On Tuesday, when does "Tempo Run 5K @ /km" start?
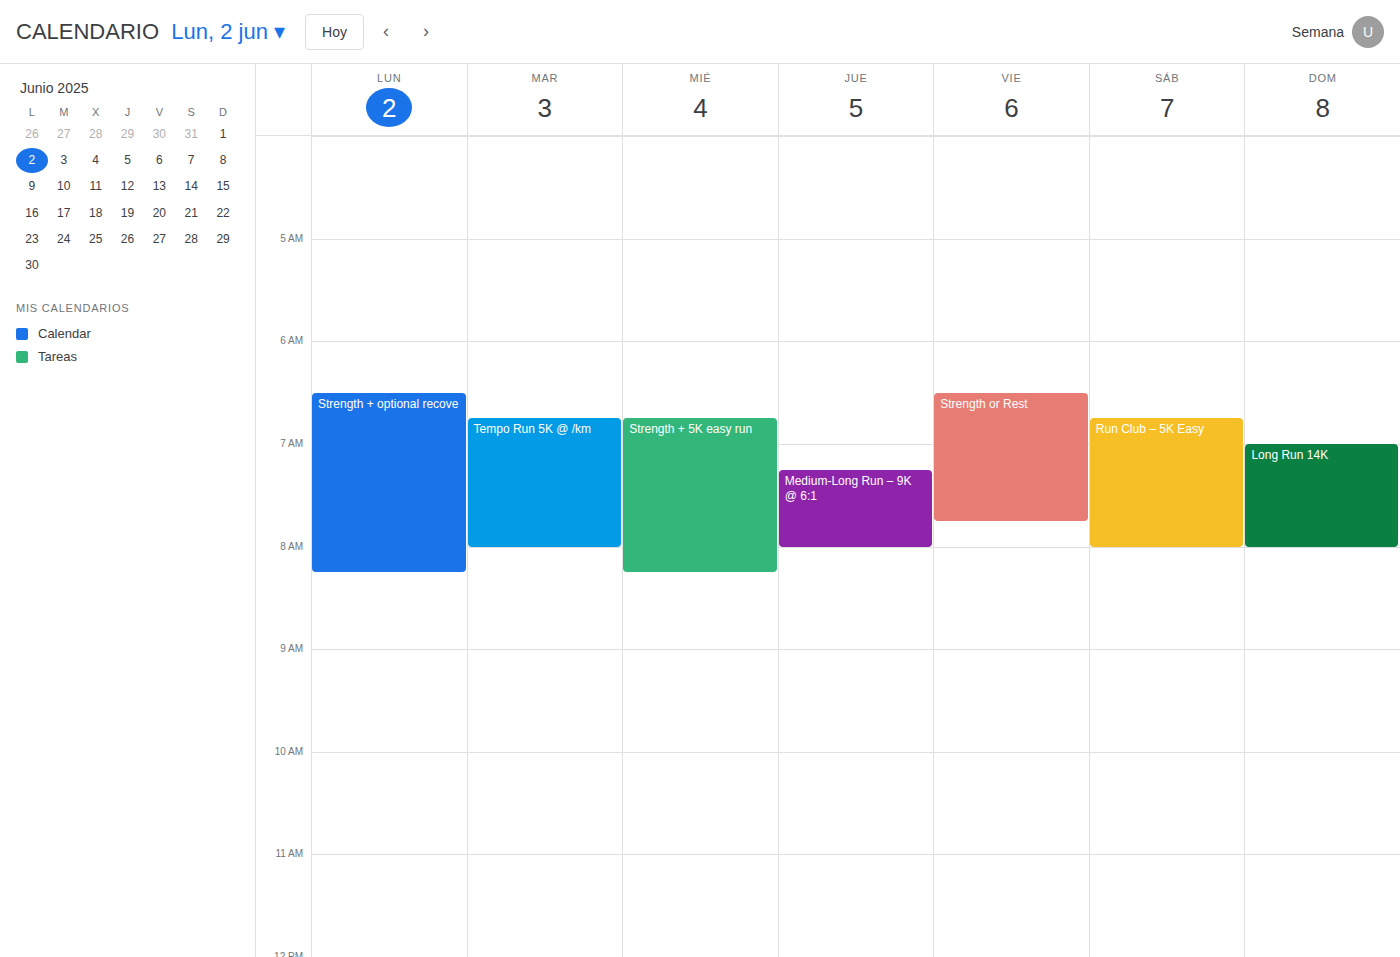
6:45 AM